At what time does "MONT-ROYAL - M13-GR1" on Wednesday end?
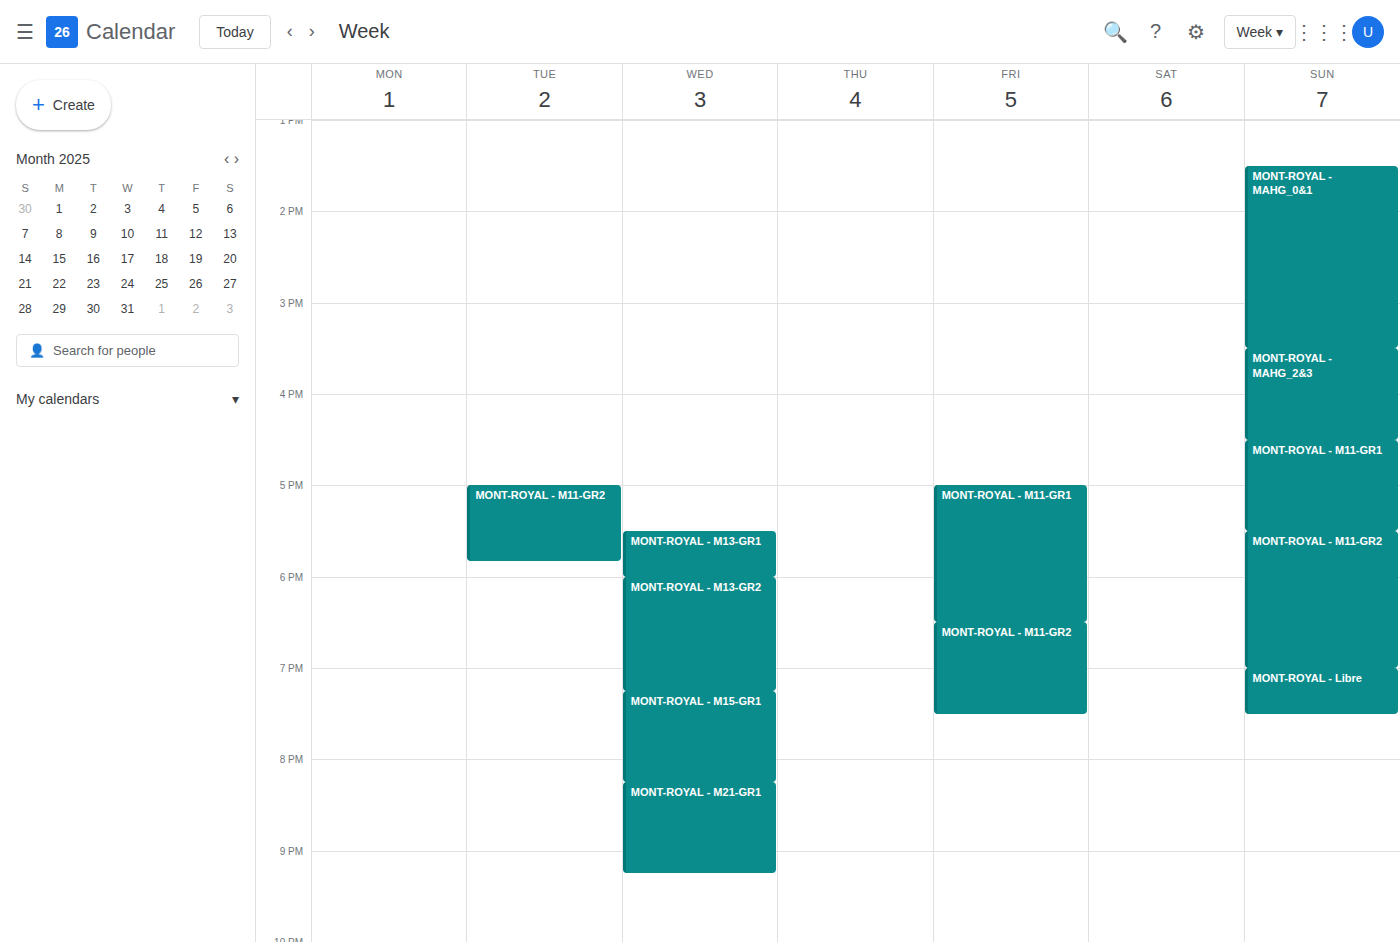
6:00 PM